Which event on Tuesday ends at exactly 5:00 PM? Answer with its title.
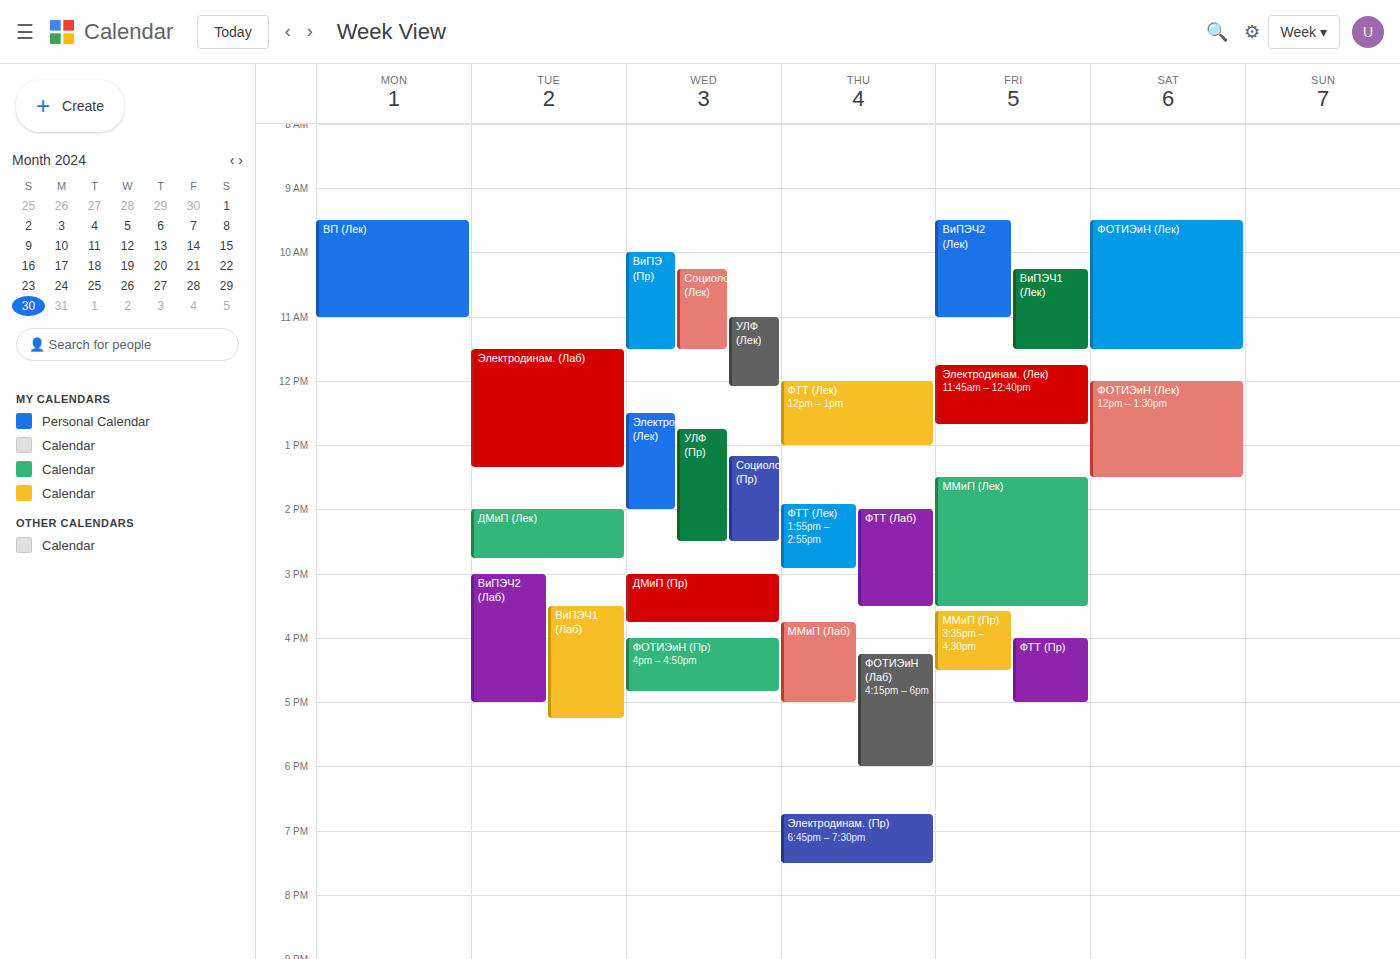
"ВиПЭЧ2 (Лаб)"